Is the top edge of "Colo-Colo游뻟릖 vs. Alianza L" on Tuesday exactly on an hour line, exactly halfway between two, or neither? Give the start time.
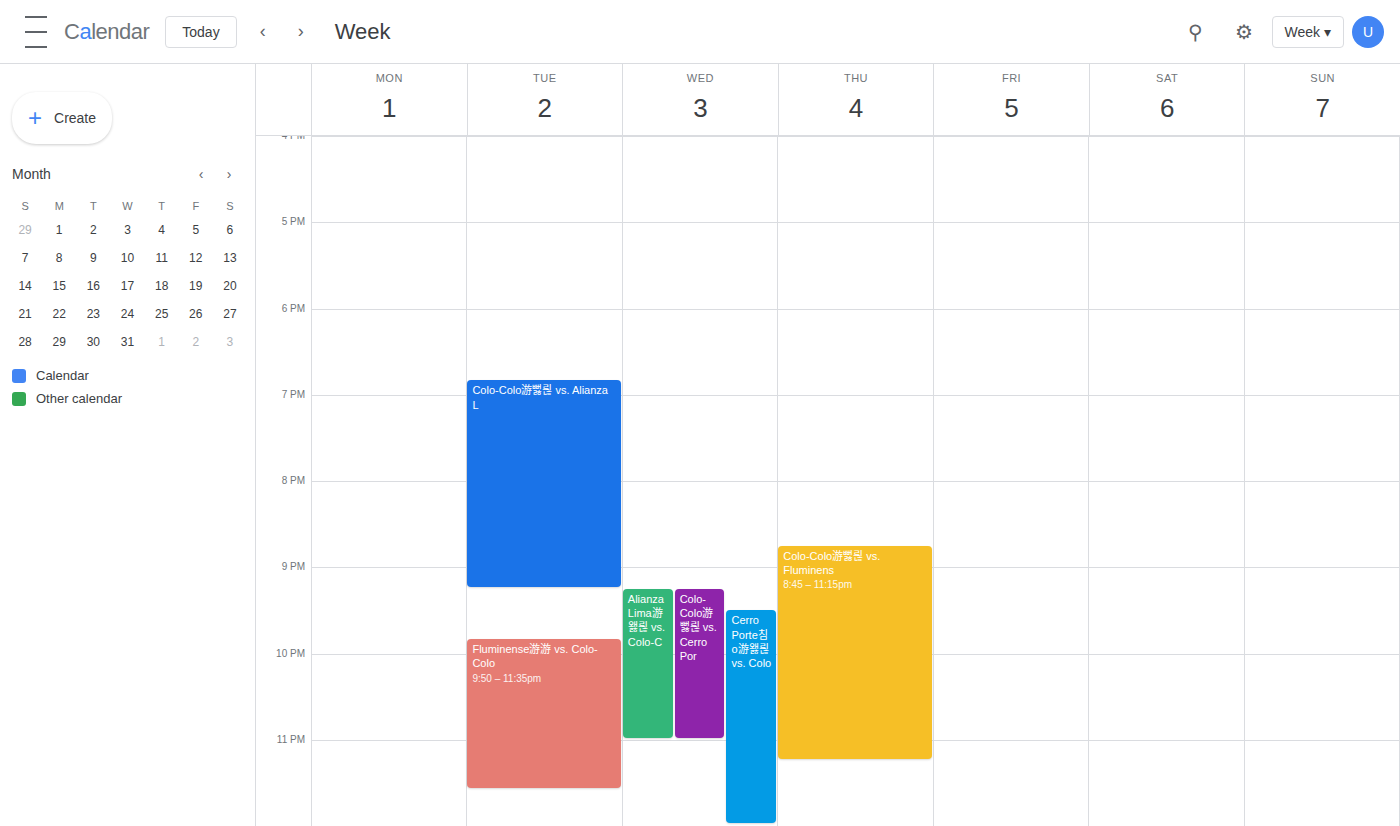
18:50 -- neither: 50 minutes below the 18:00 line and 10 minutes above the 19:00 line.